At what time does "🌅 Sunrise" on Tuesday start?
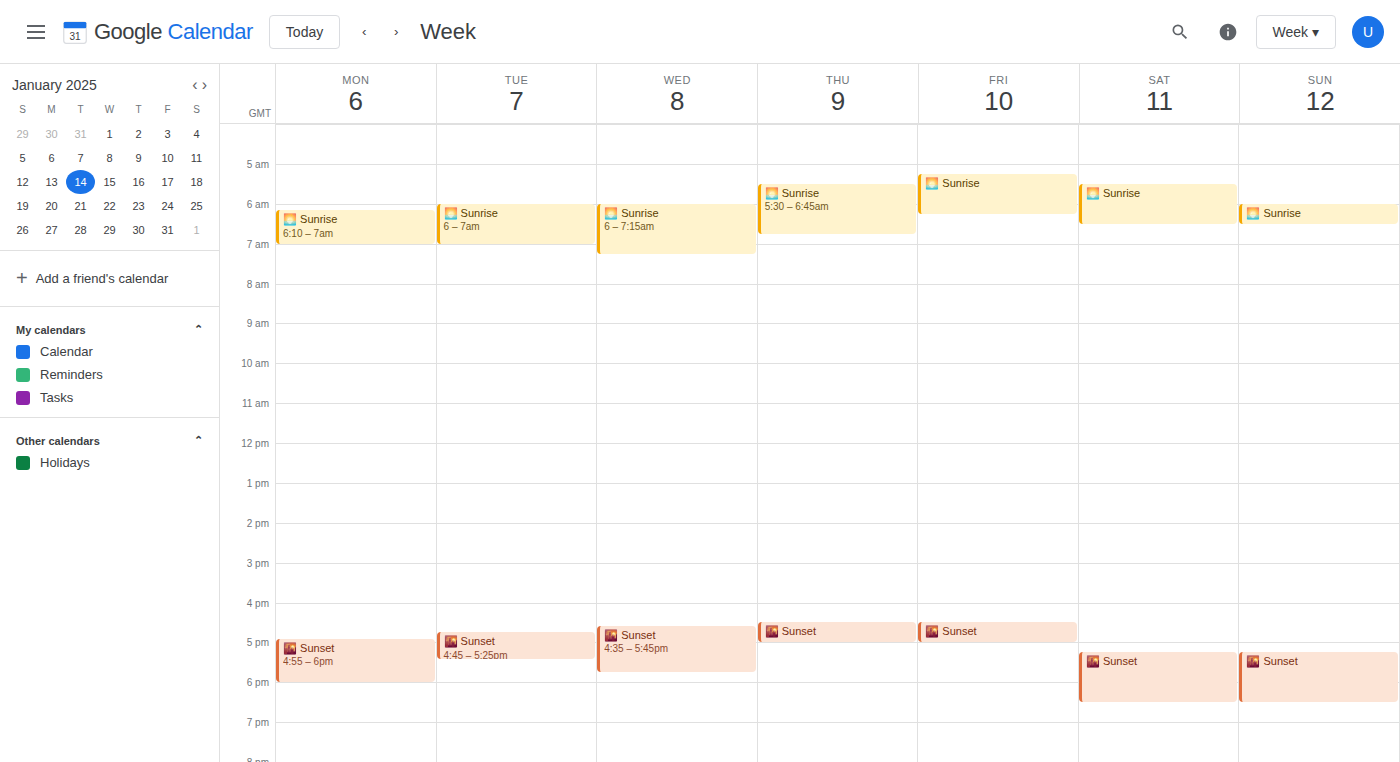
6:00 AM